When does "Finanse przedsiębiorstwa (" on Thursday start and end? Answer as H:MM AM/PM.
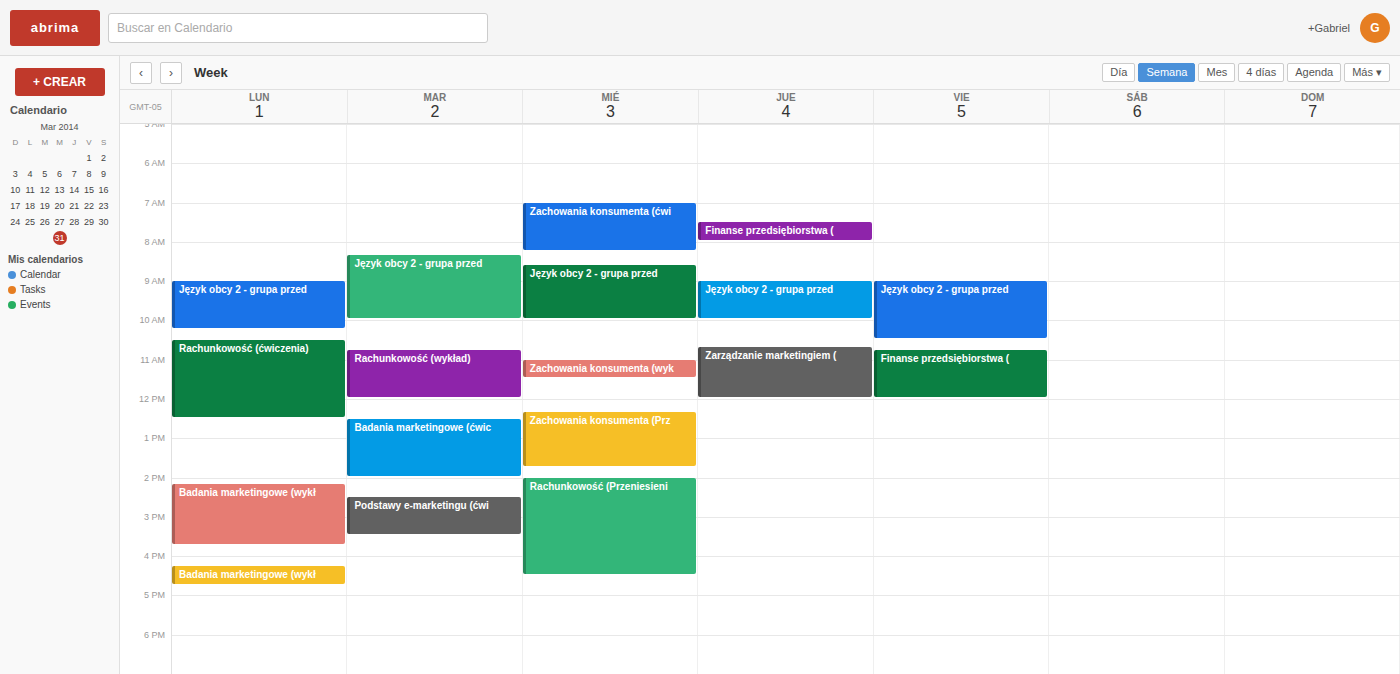
7:30 AM to 8:00 AM